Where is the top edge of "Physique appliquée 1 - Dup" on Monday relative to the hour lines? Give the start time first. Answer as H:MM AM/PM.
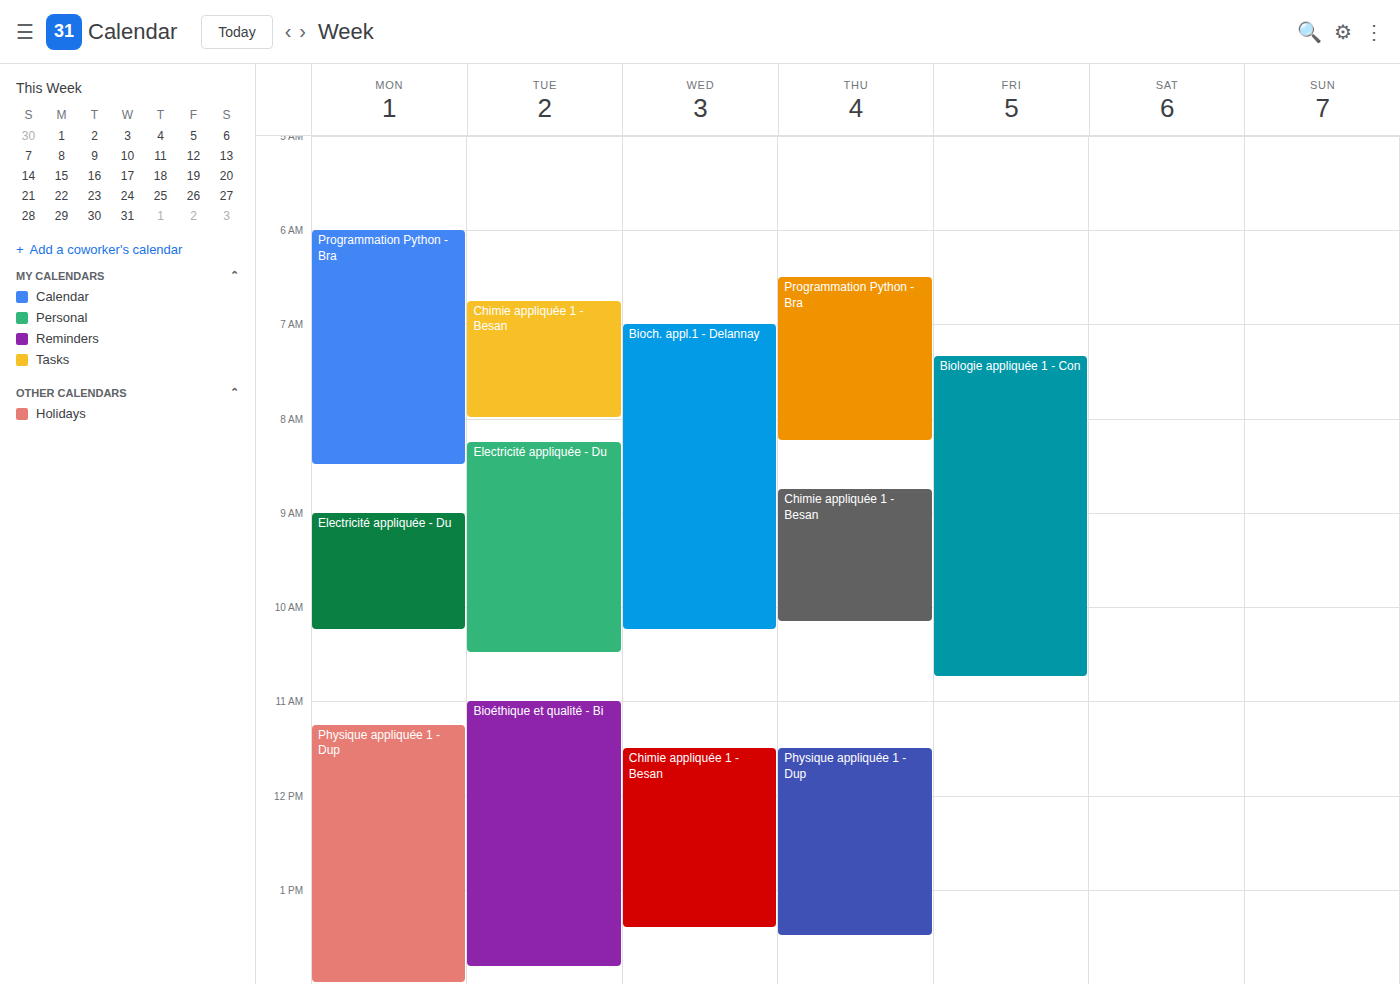
11:15 AM -- neither: a quarter of the way from the 11 AM line to the 12 PM line.